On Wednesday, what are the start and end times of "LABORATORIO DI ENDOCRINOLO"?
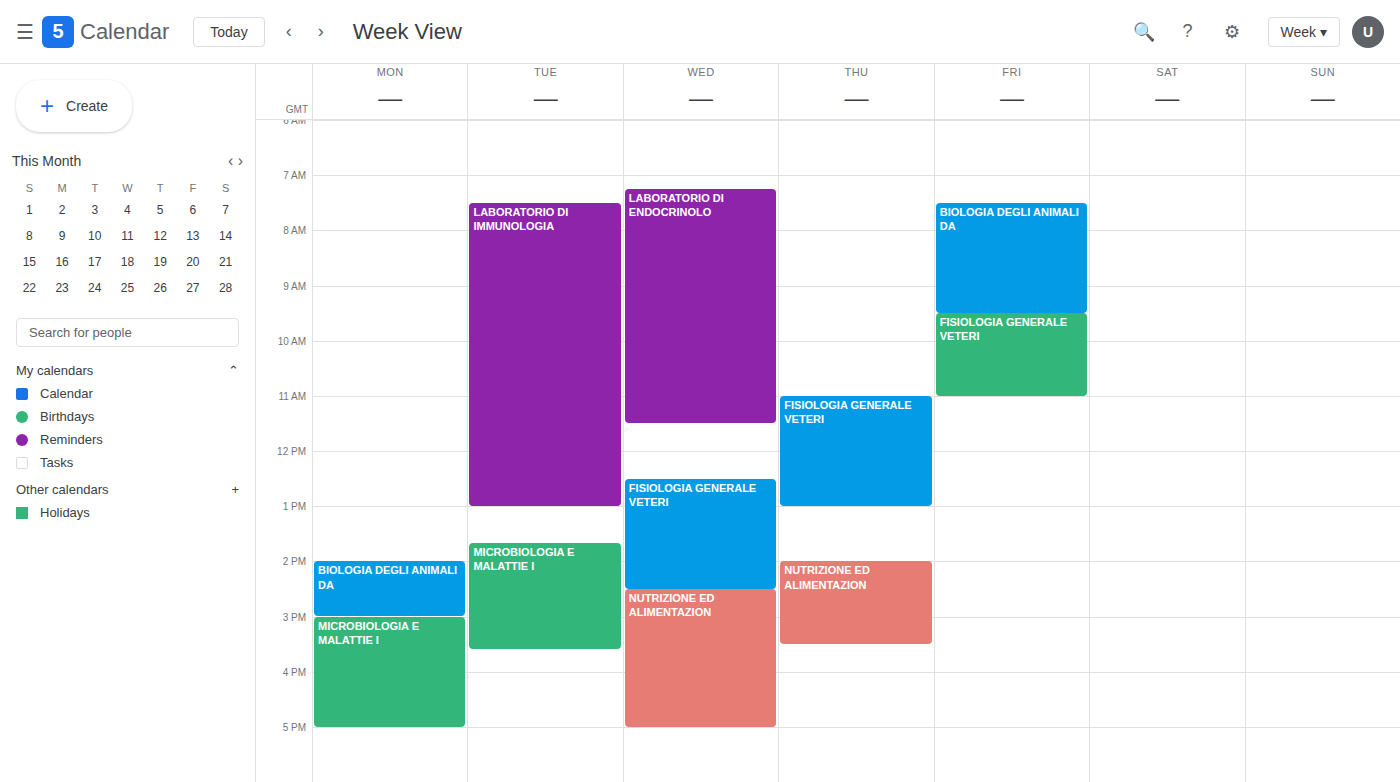
7:15 AM to 11:30 AM